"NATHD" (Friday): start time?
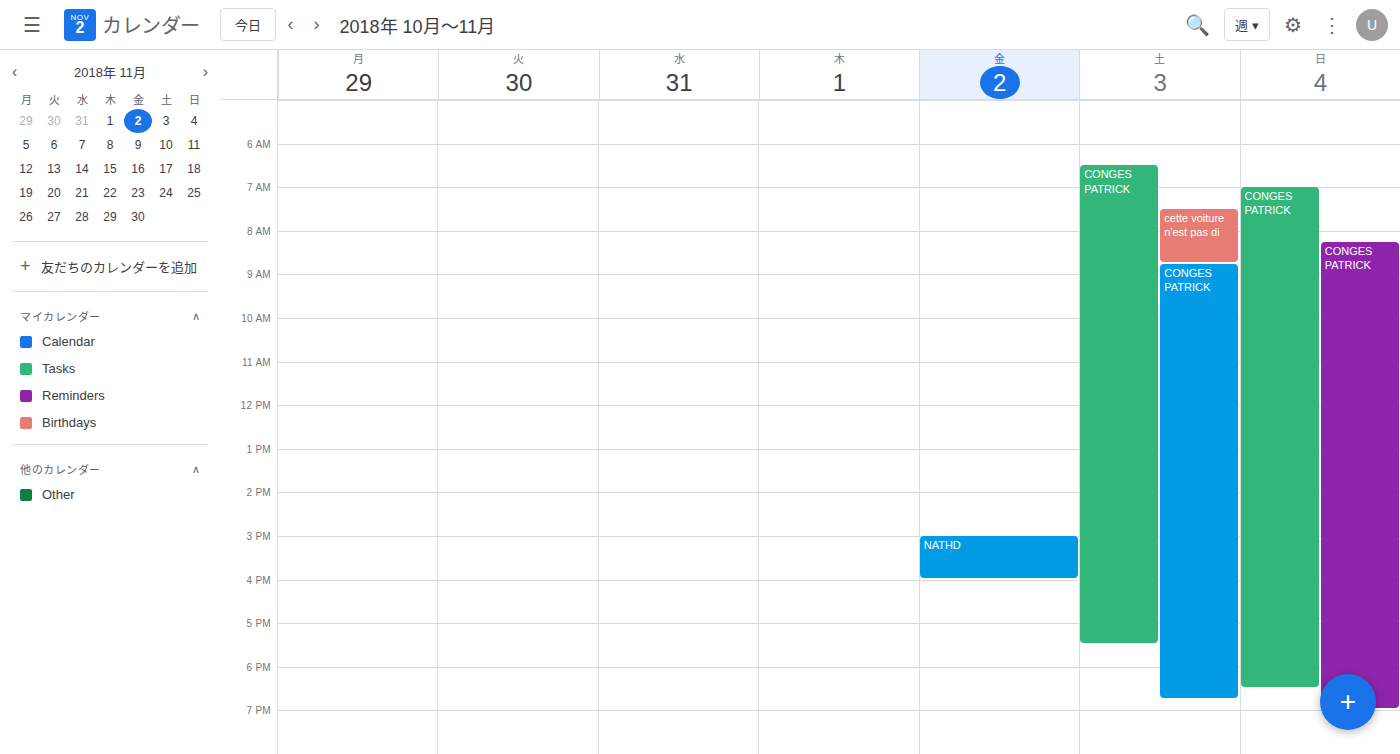
3:00 PM